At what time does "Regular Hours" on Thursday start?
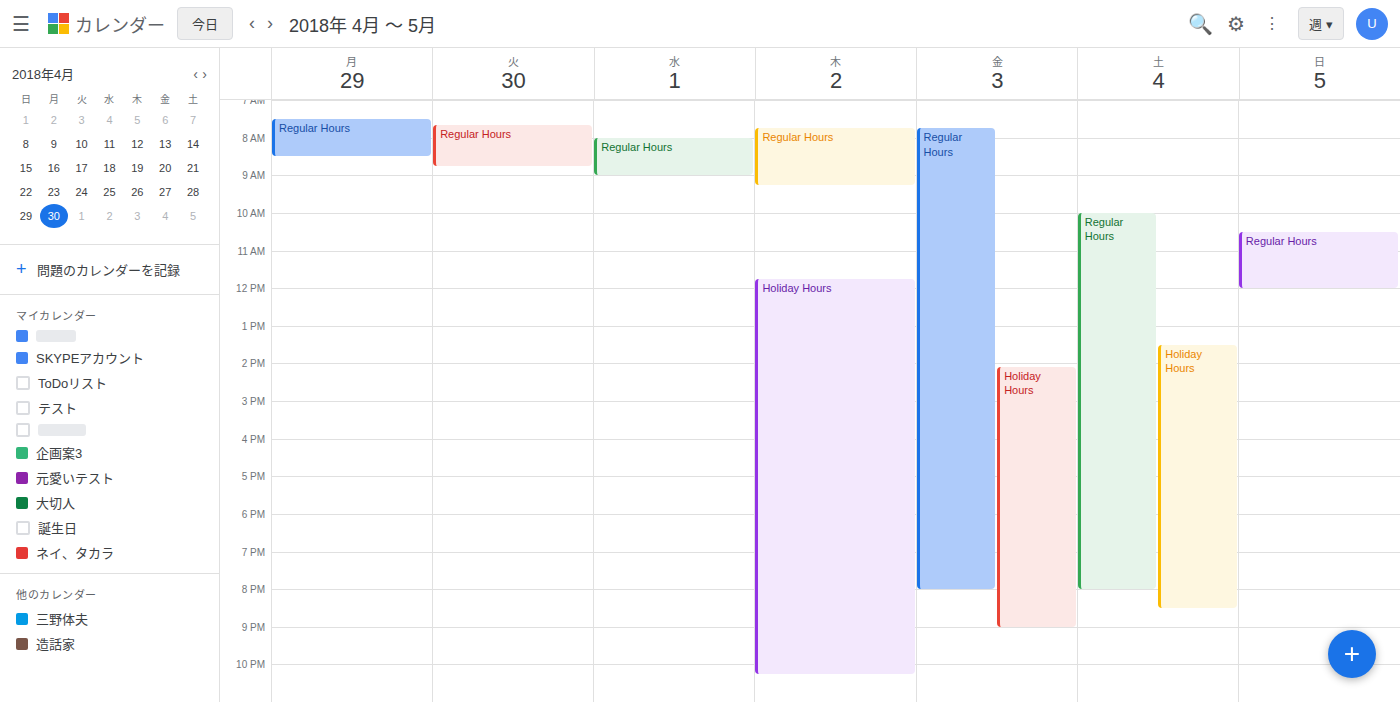
7:45 AM